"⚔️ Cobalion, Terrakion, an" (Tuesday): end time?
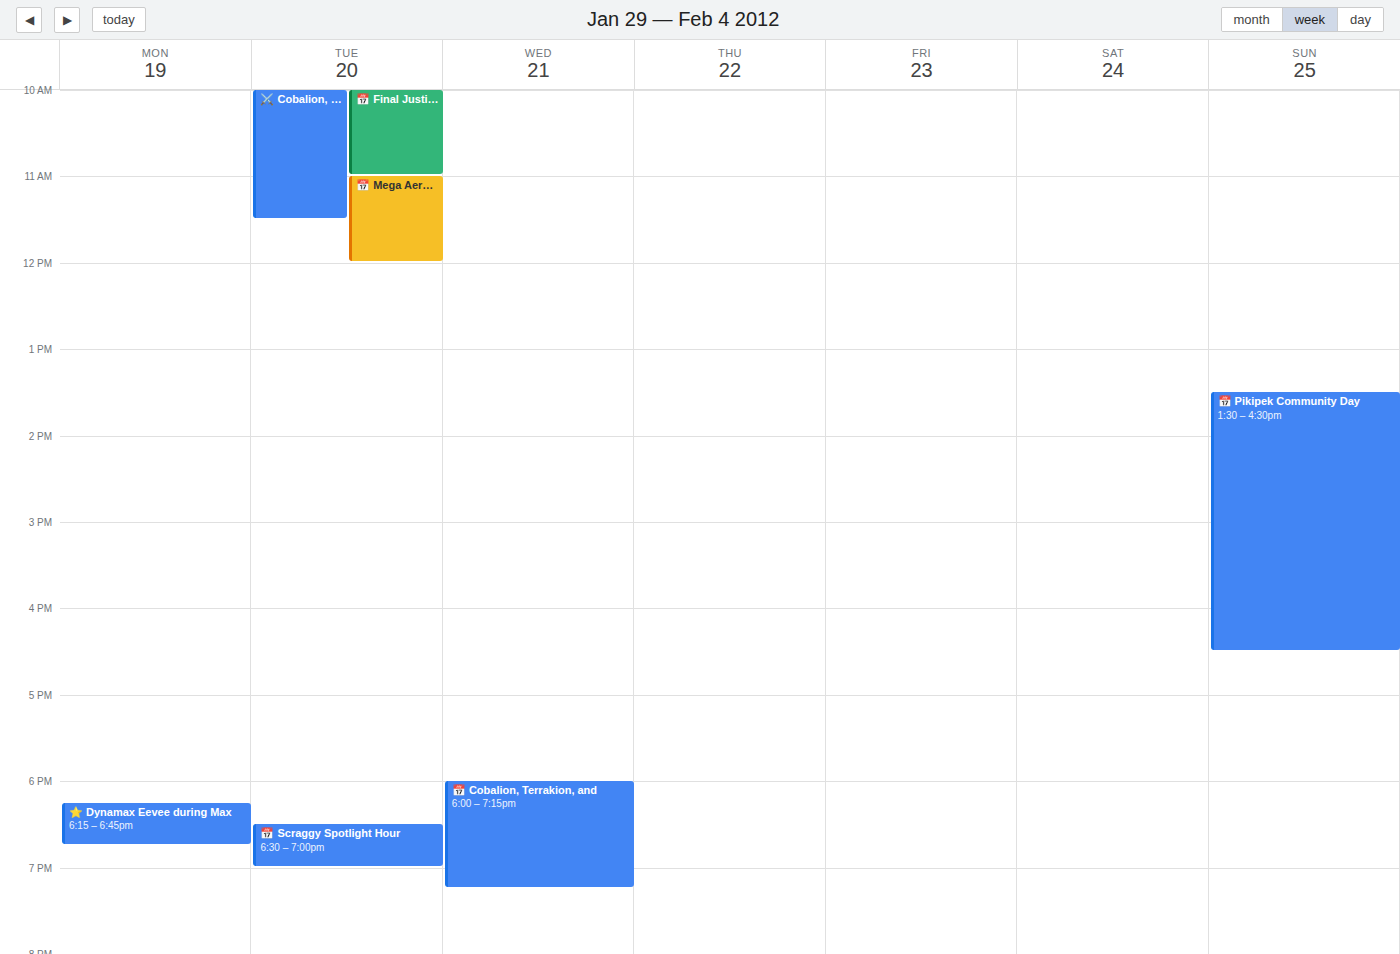
11:30 AM